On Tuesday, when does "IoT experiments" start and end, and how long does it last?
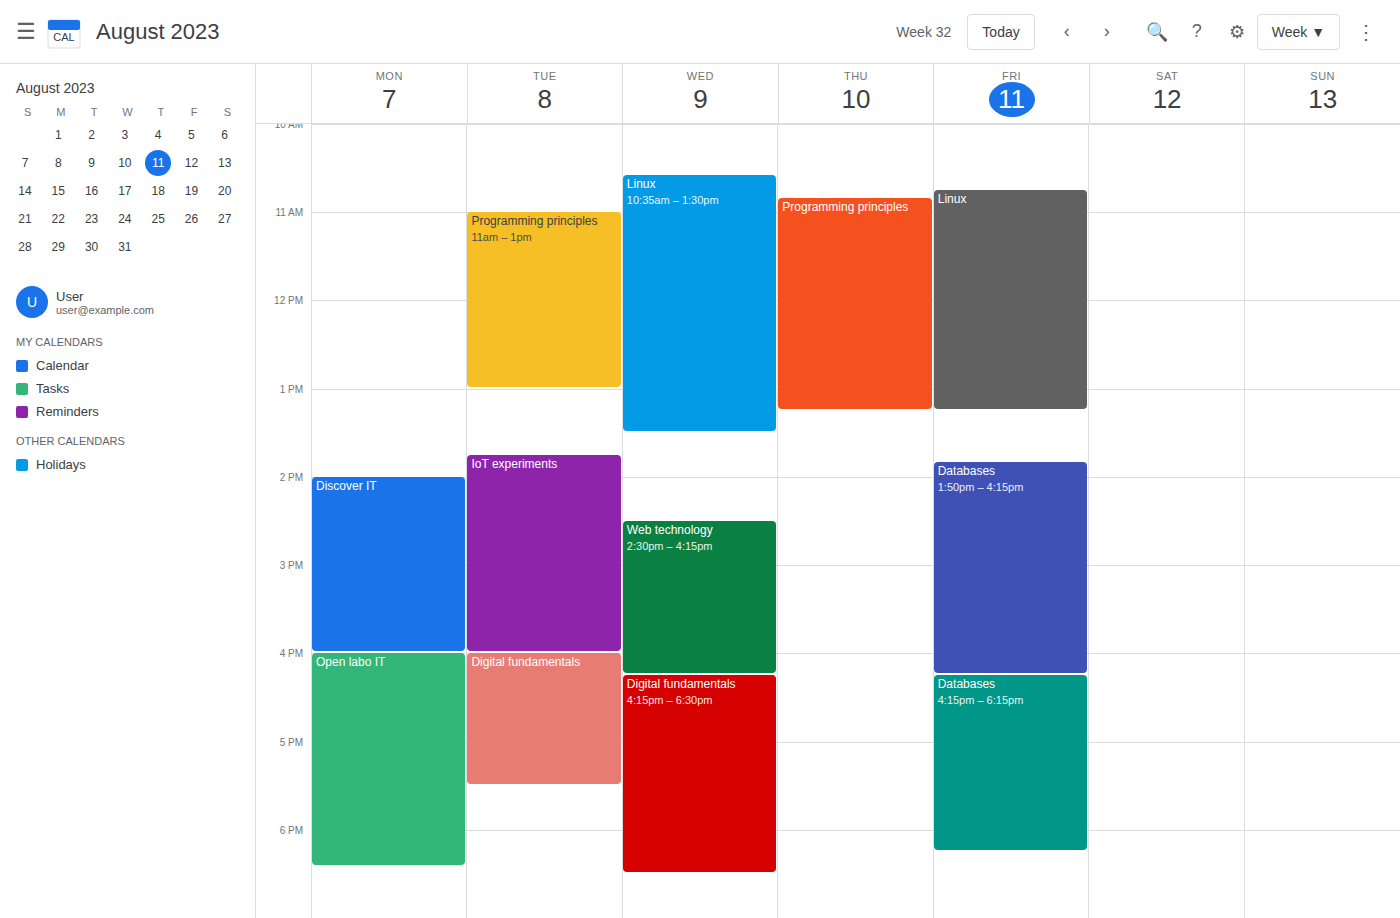
1:45 PM to 4:00 PM, 2 hours 15 minutes